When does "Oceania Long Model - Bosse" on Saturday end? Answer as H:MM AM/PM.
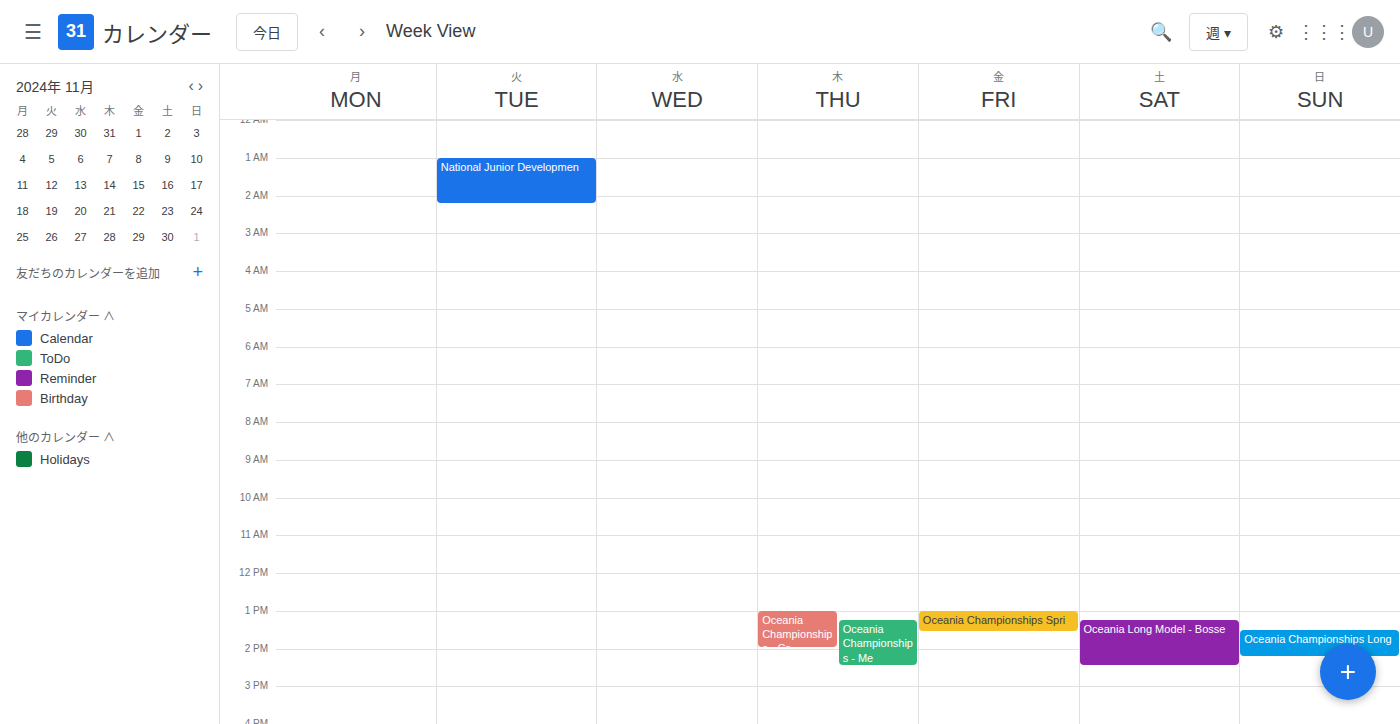
2:30 PM